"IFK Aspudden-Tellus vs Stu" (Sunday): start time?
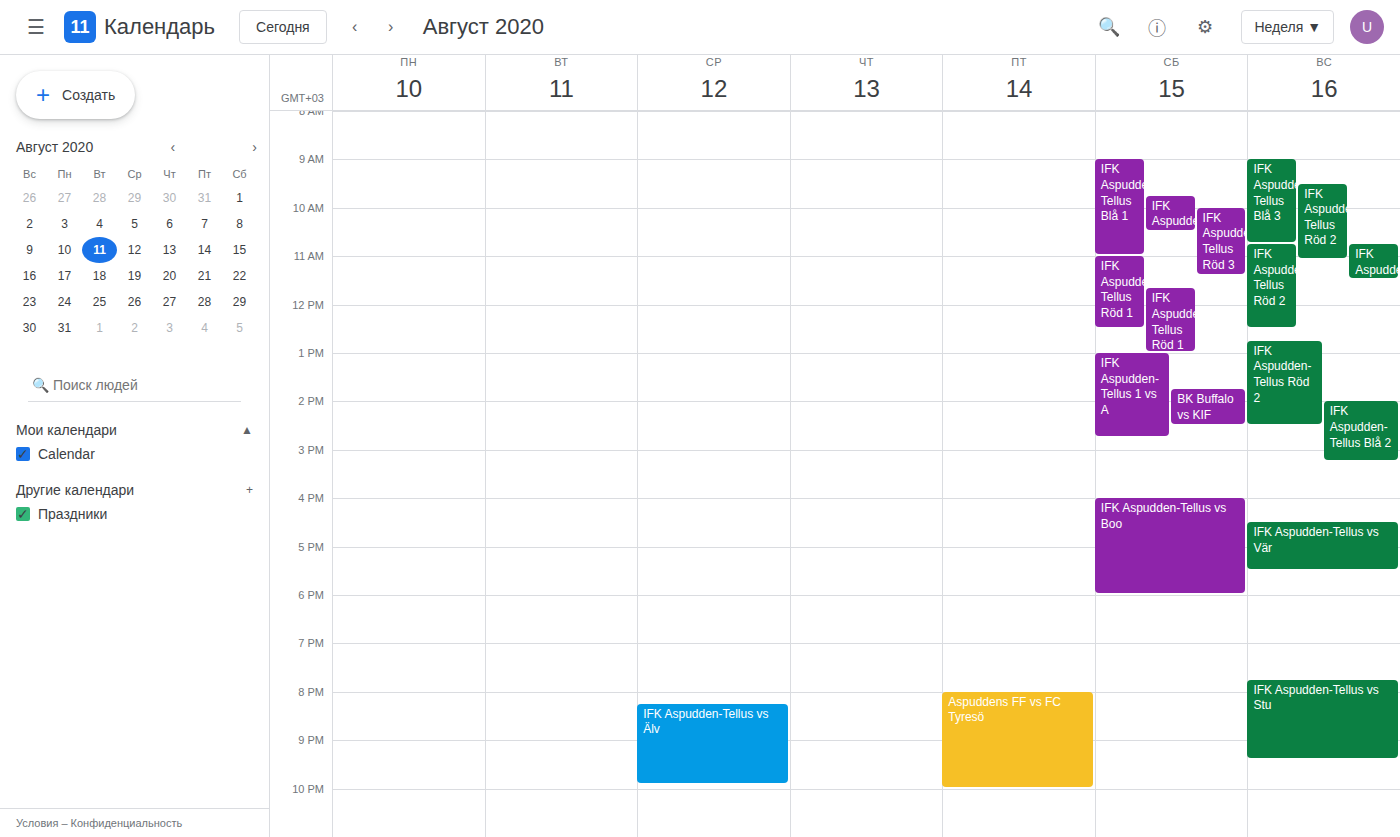
7:45 PM